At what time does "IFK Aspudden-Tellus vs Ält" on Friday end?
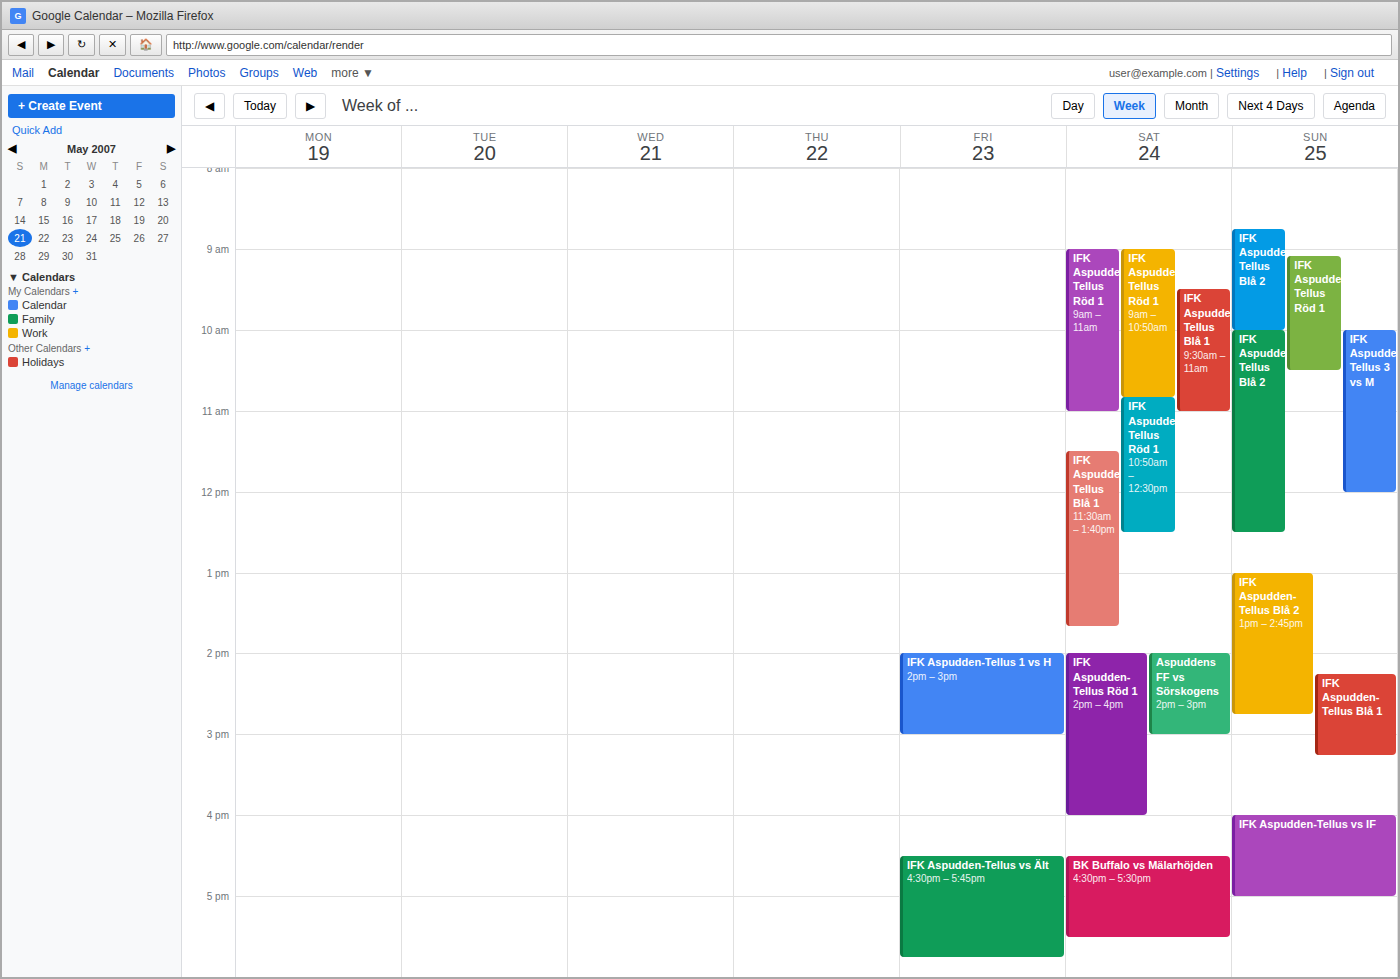
5:45 PM